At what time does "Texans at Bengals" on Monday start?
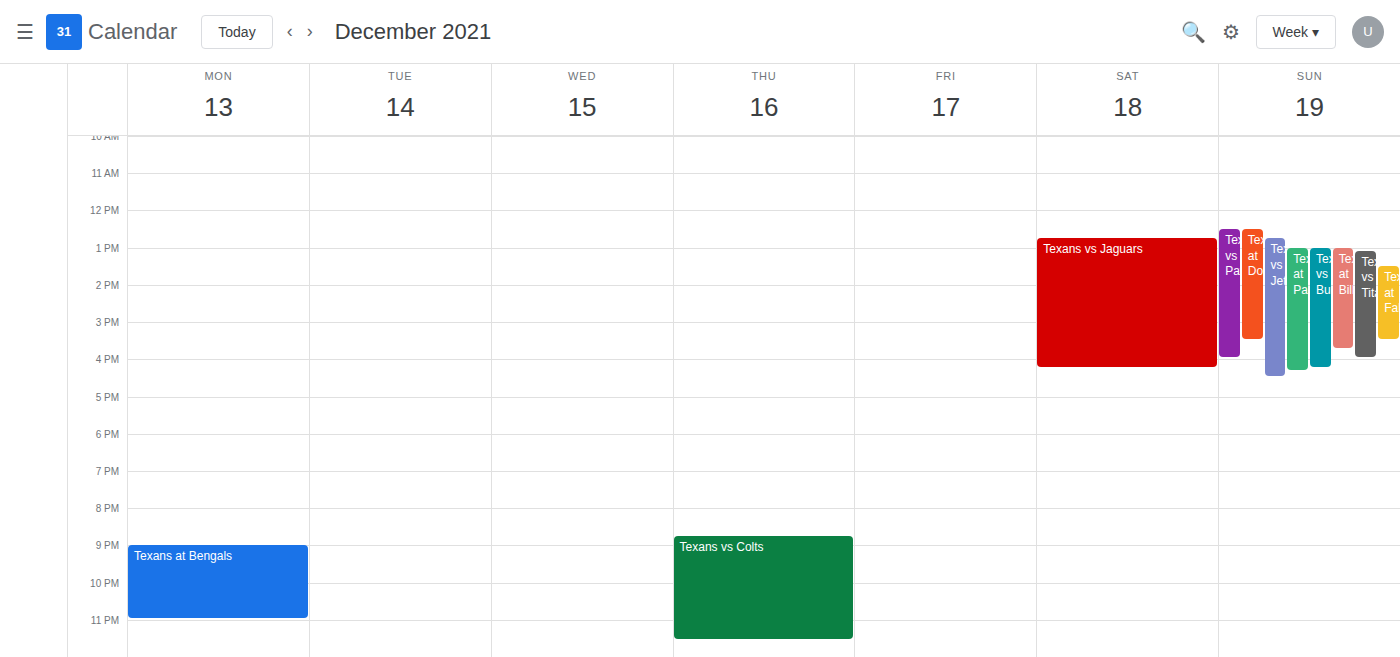
9:00 PM